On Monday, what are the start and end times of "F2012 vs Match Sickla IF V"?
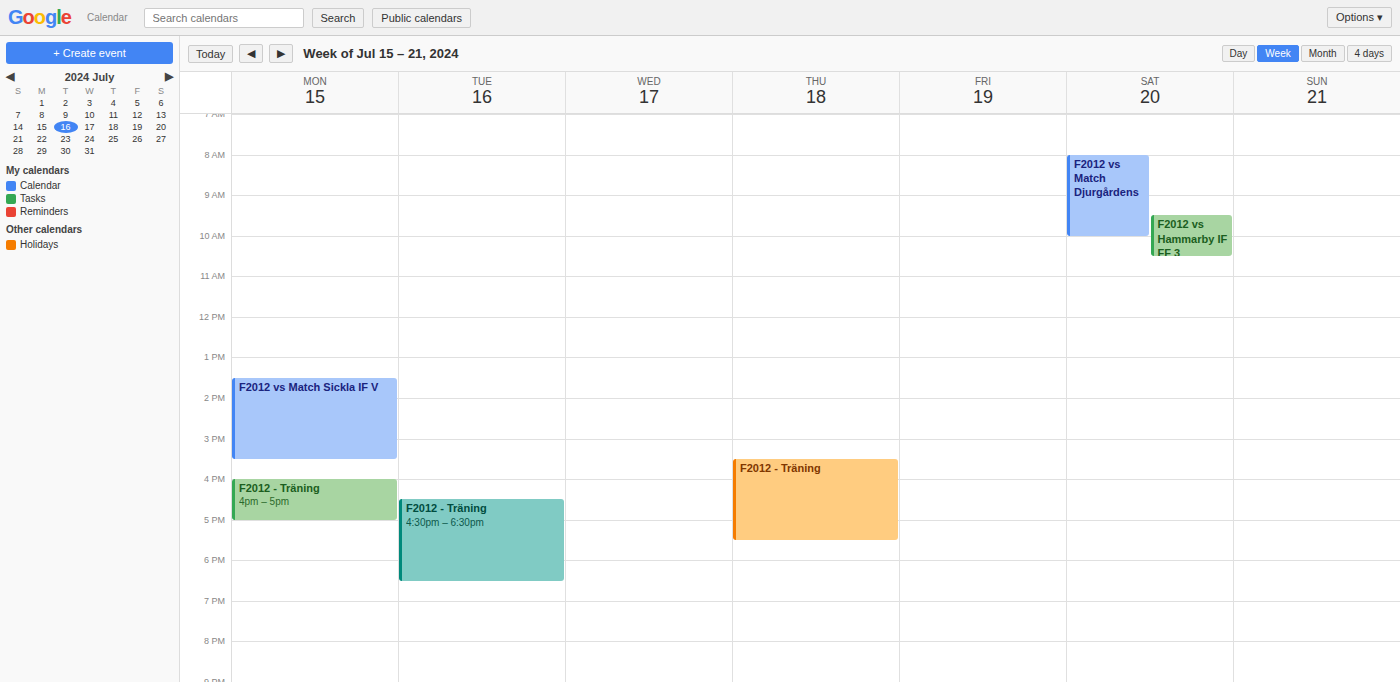
1:30 PM to 3:30 PM